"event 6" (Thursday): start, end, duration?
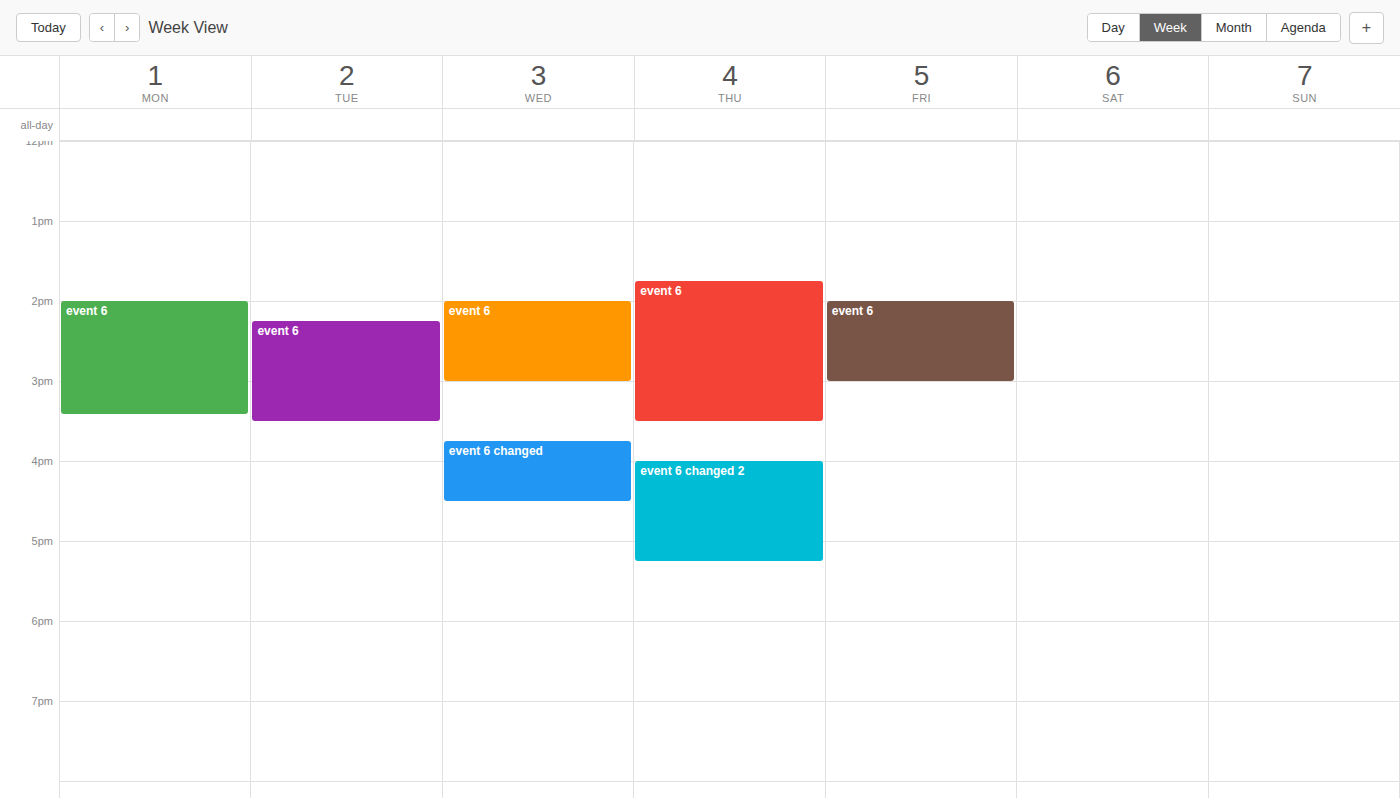
1:45 PM to 3:30 PM, 1 hour 45 minutes